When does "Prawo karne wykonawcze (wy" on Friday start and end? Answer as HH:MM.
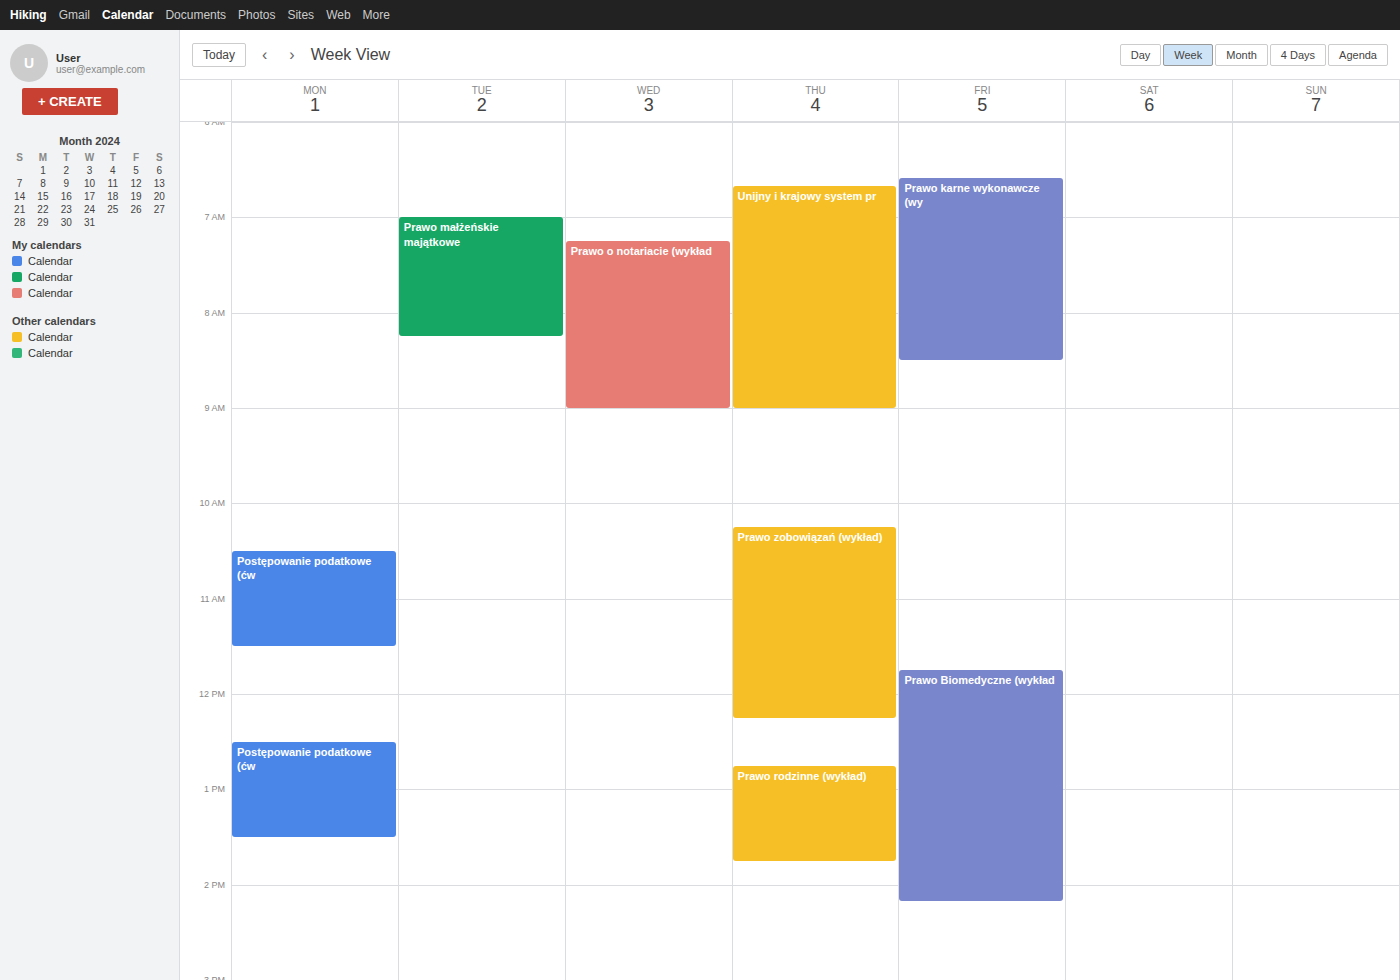
06:35 to 08:30